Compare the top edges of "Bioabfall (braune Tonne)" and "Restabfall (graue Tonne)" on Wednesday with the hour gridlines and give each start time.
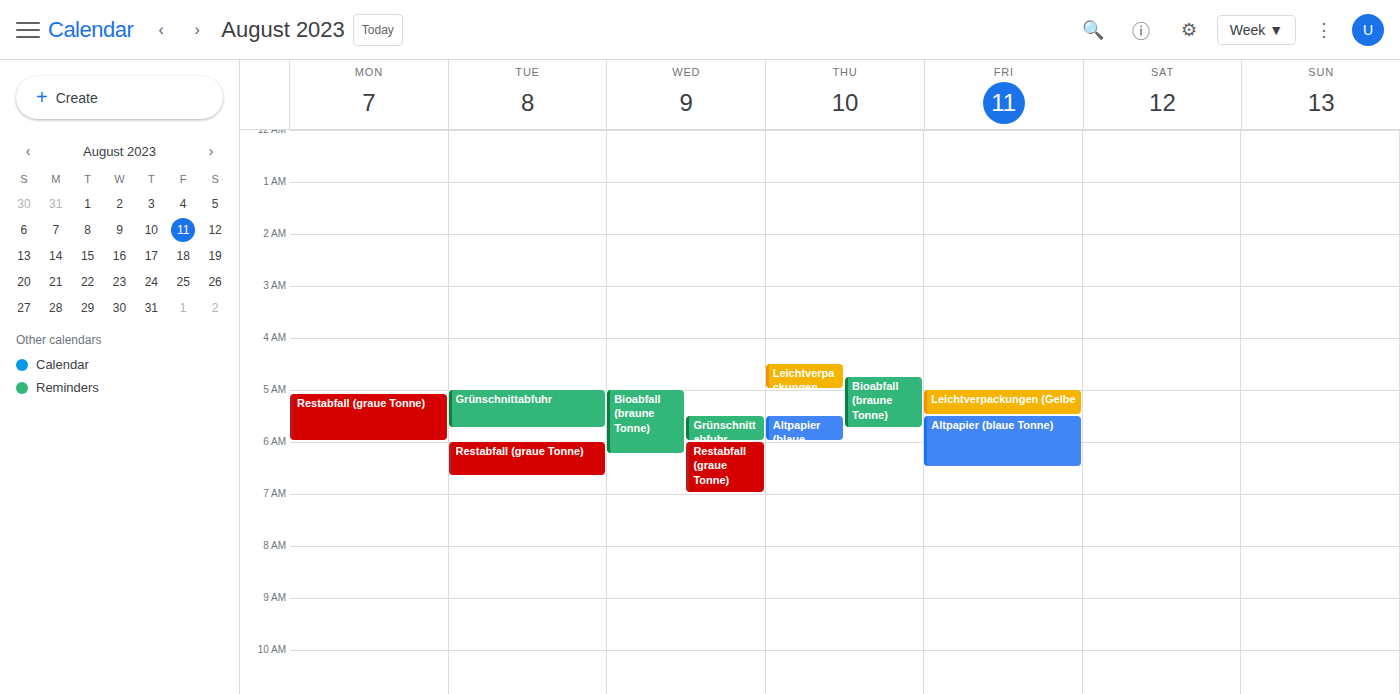
"Bioabfall (braune Tonne)": 5:00 AM, exactly on the 5 AM line. "Restabfall (graue Tonne)": 6:00 AM, exactly on the 6 AM line.